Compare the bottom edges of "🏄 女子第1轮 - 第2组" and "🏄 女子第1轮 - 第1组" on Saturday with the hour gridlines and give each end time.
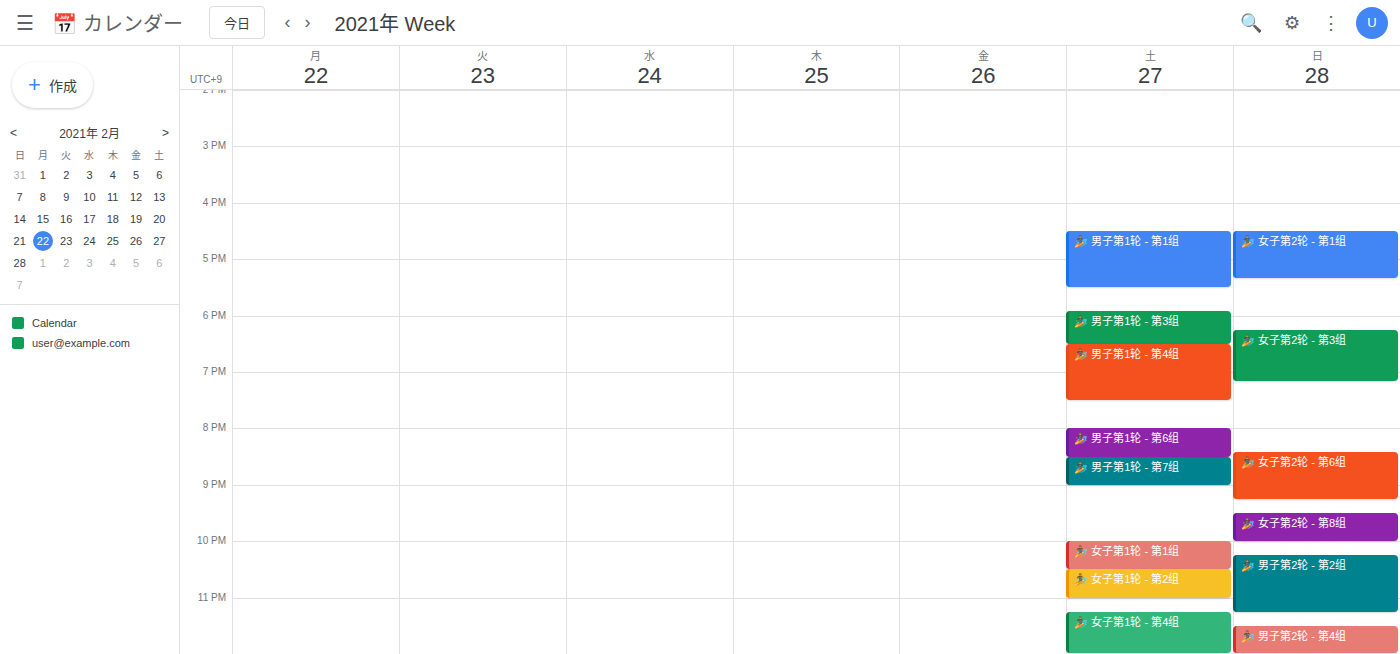
"🏄 女子第1轮 - 第2组": 11:00 PM, exactly on the 11 PM line. "🏄 女子第1轮 - 第1组": 10:30 PM, halfway between the 10 PM and 11 PM lines.